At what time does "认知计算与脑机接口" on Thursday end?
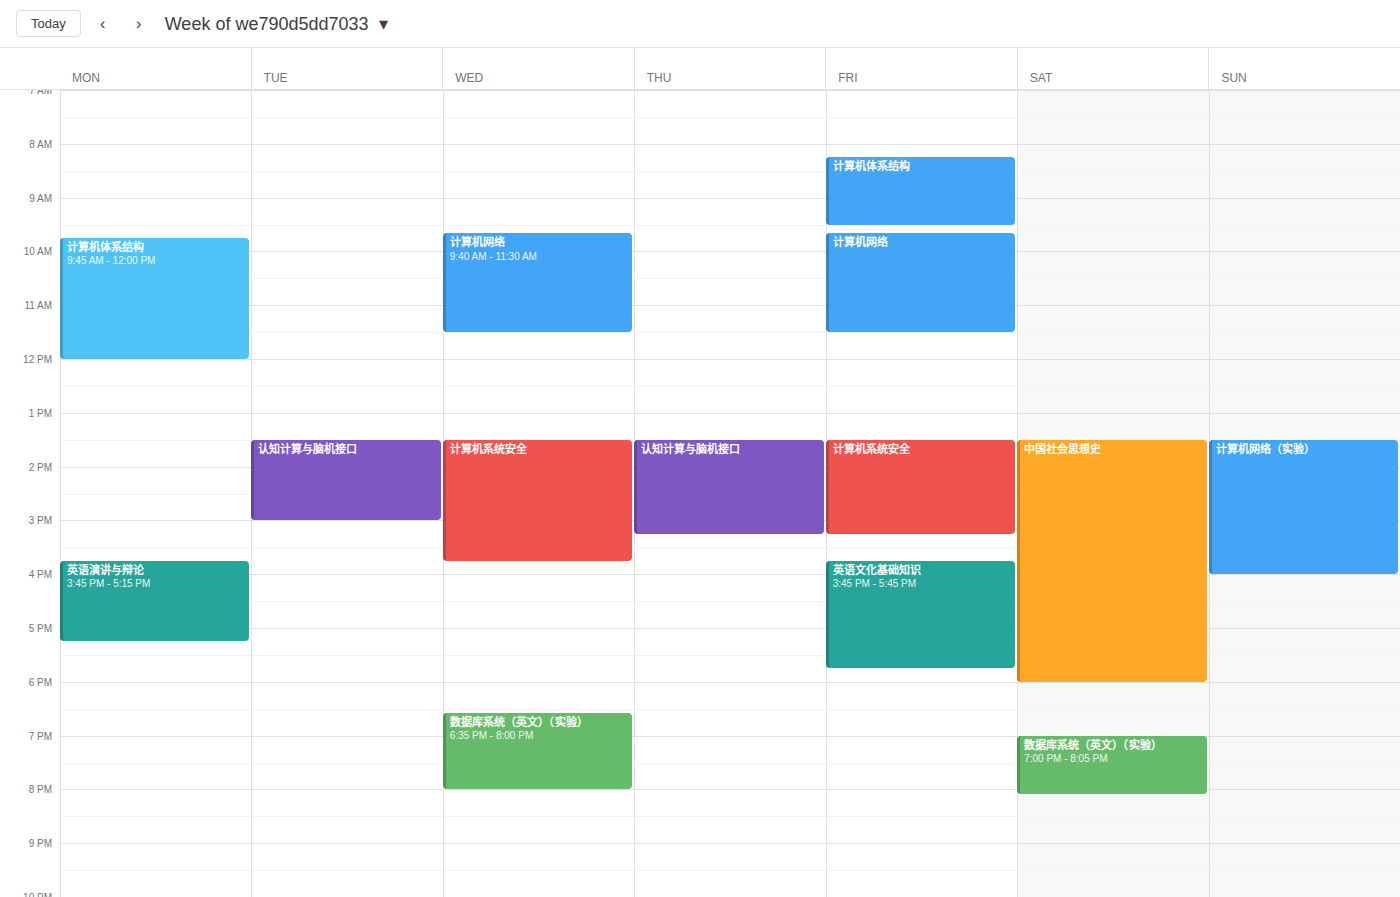
3:15 PM